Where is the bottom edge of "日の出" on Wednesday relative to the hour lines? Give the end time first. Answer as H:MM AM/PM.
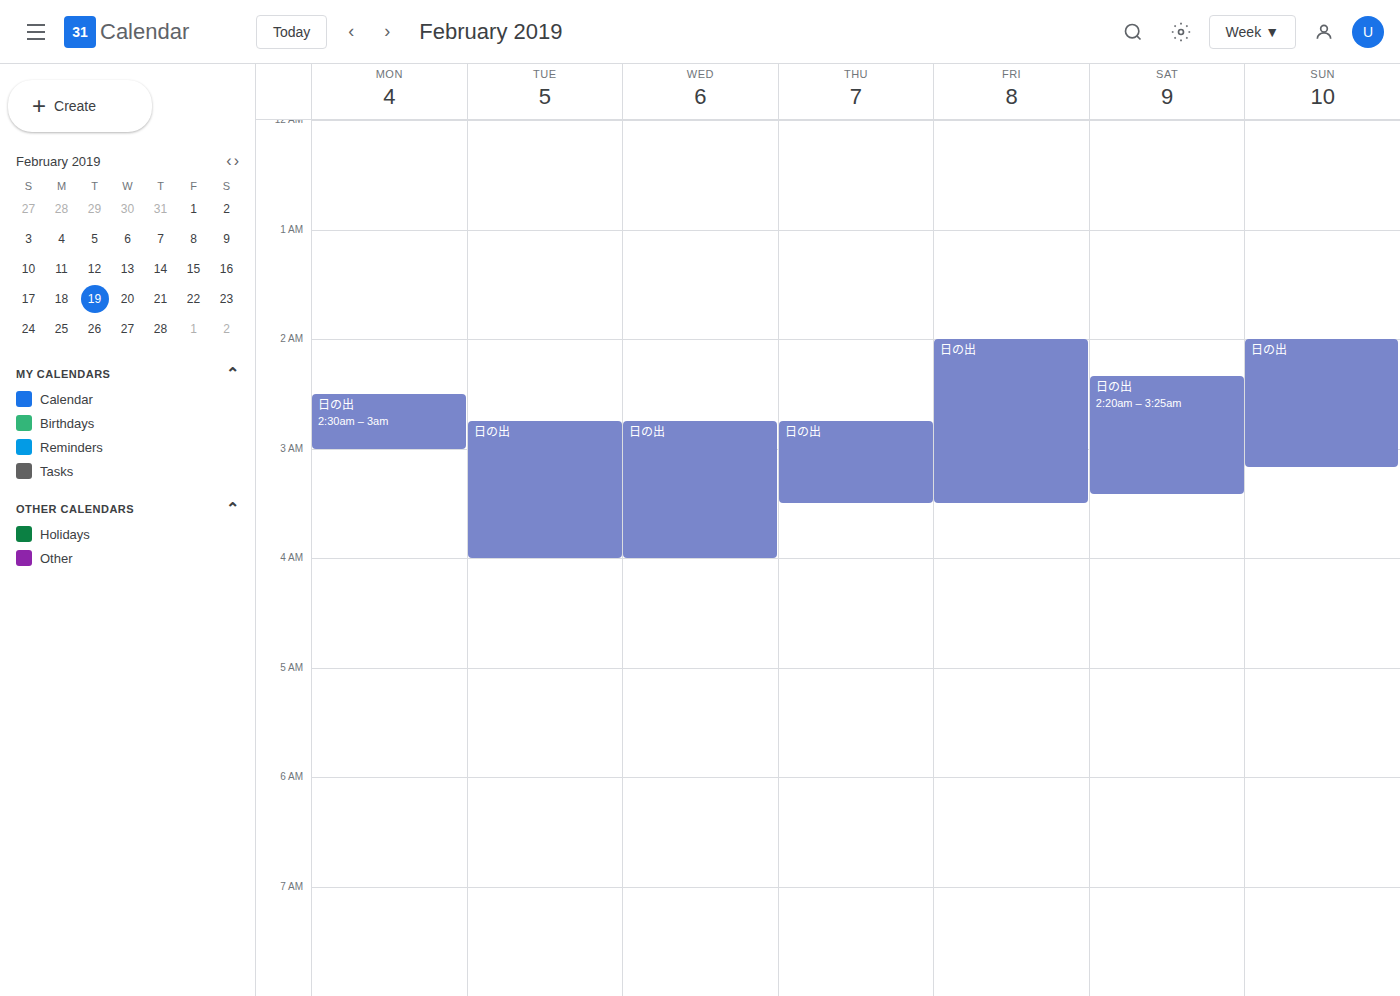
4:00 AM -- exactly on the 4 AM line.